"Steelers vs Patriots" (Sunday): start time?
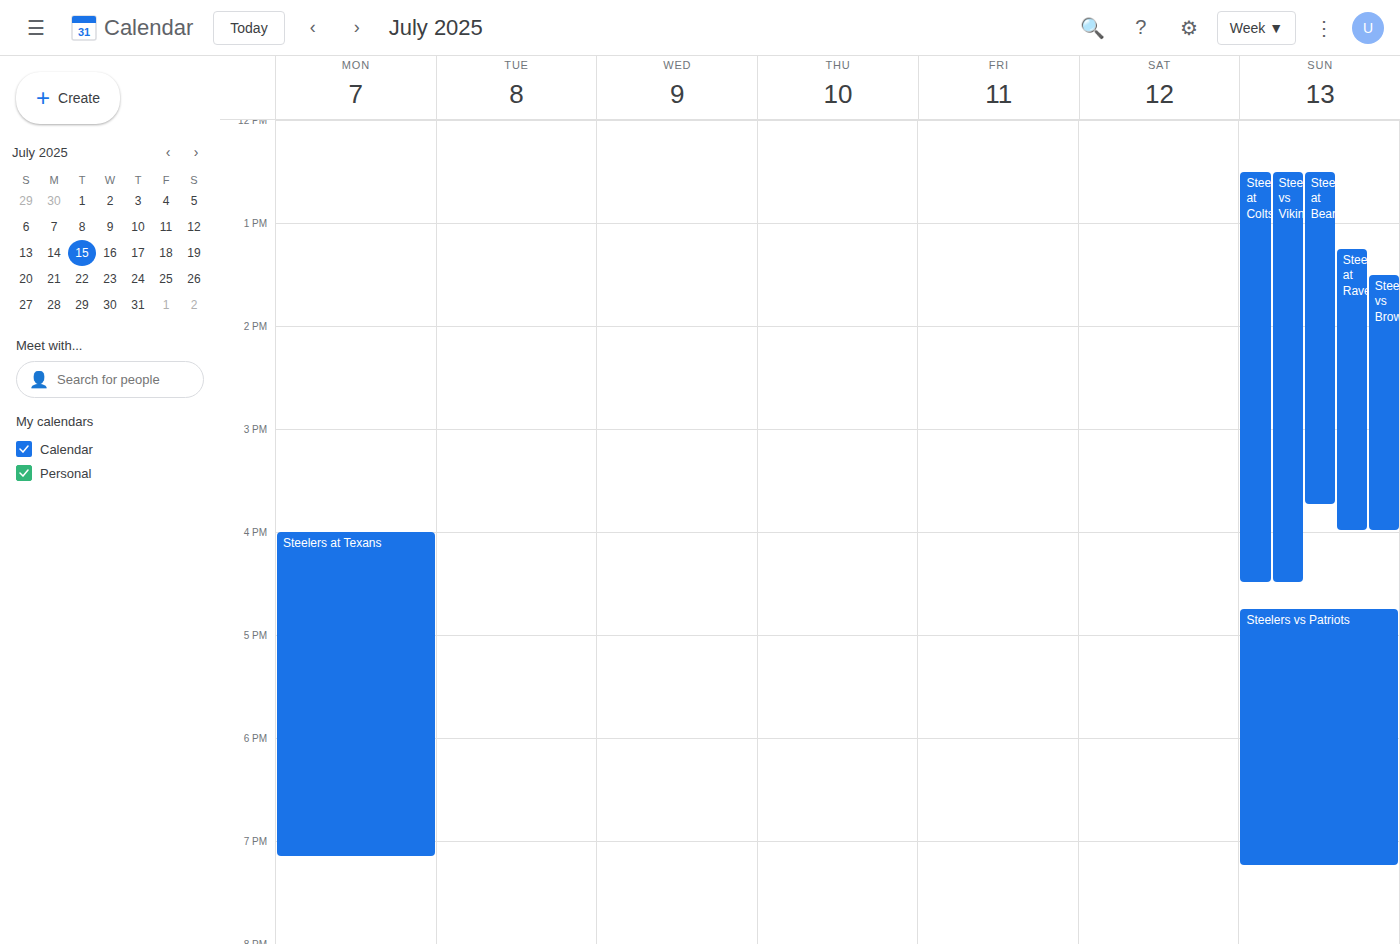
4:45 PM